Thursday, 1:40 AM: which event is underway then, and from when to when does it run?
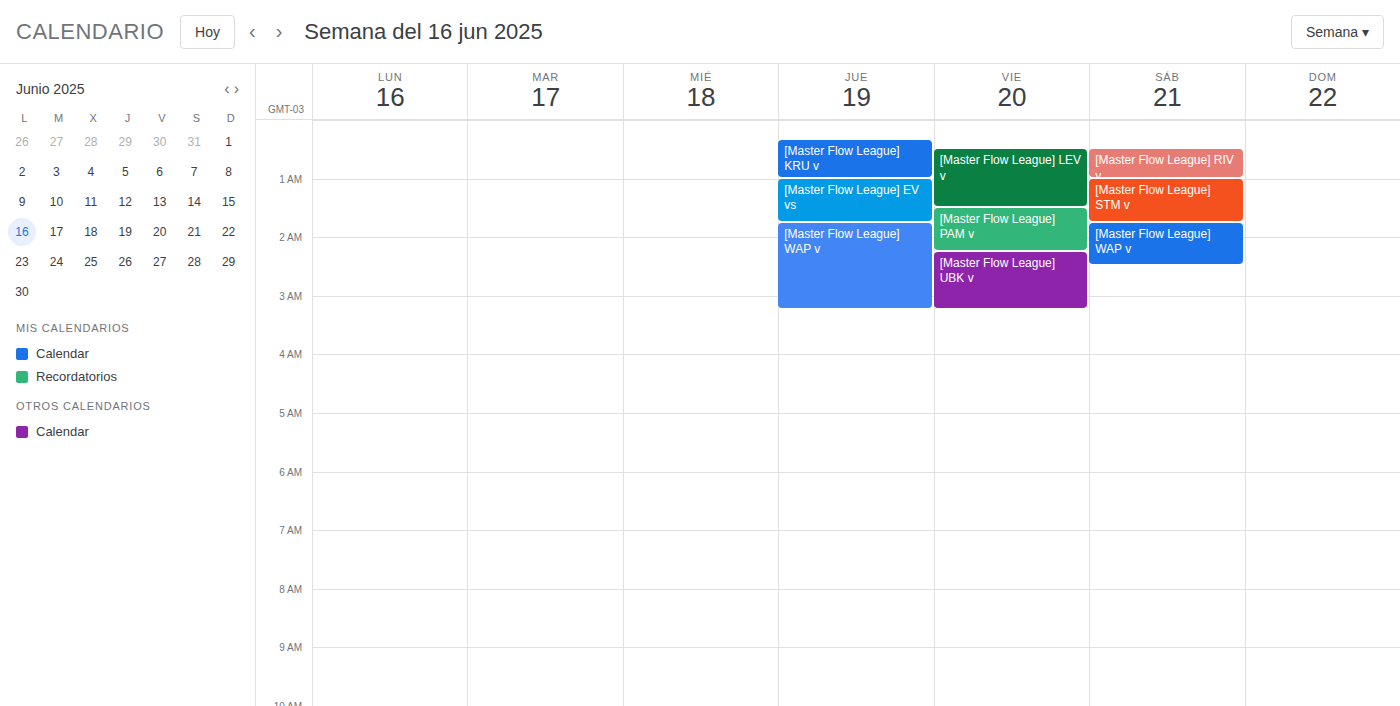
"[Master Flow League] EV vs", 1:00 AM to 1:45 AM